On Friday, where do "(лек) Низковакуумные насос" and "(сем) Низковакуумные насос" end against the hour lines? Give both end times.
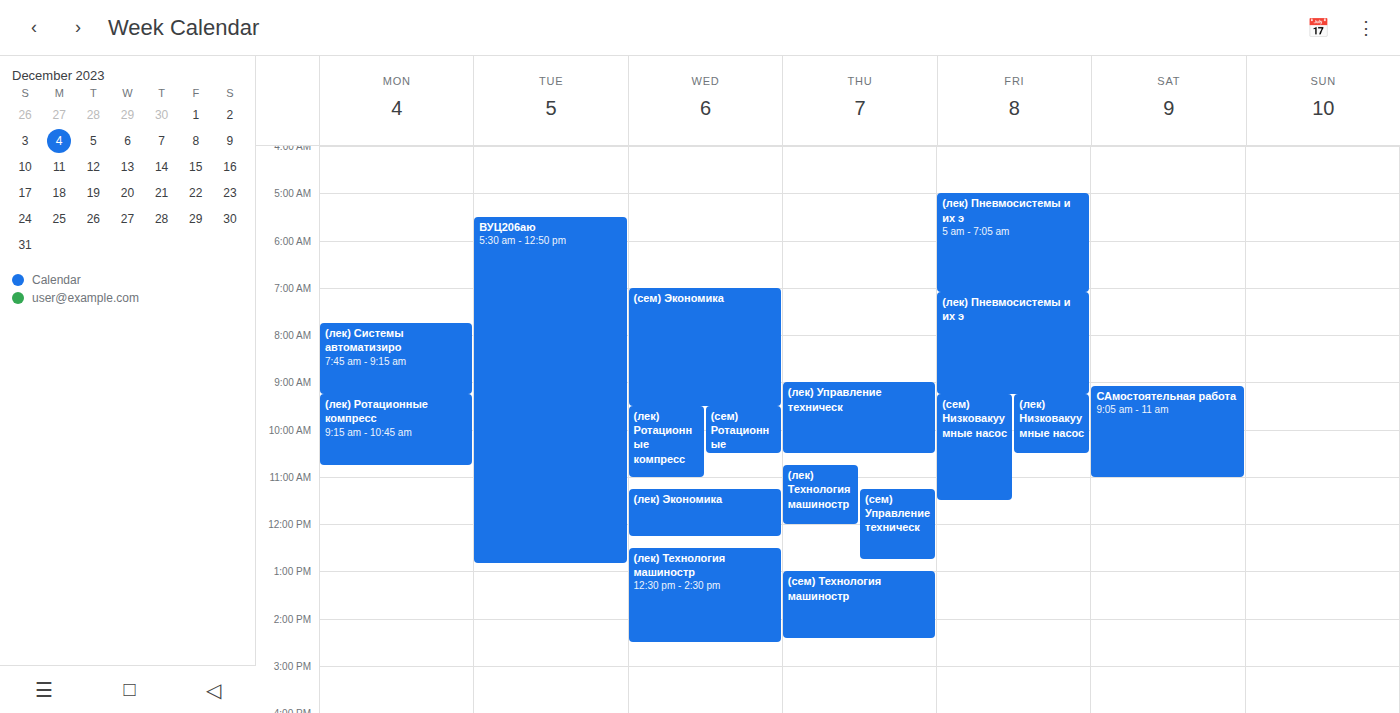
"(лек) Низковакуумные насос": 10:30 AM, halfway between the 10 AM and 11 AM lines. "(сем) Низковакуумные насос": 11:30 AM, halfway between the 11 AM and 12 PM lines.